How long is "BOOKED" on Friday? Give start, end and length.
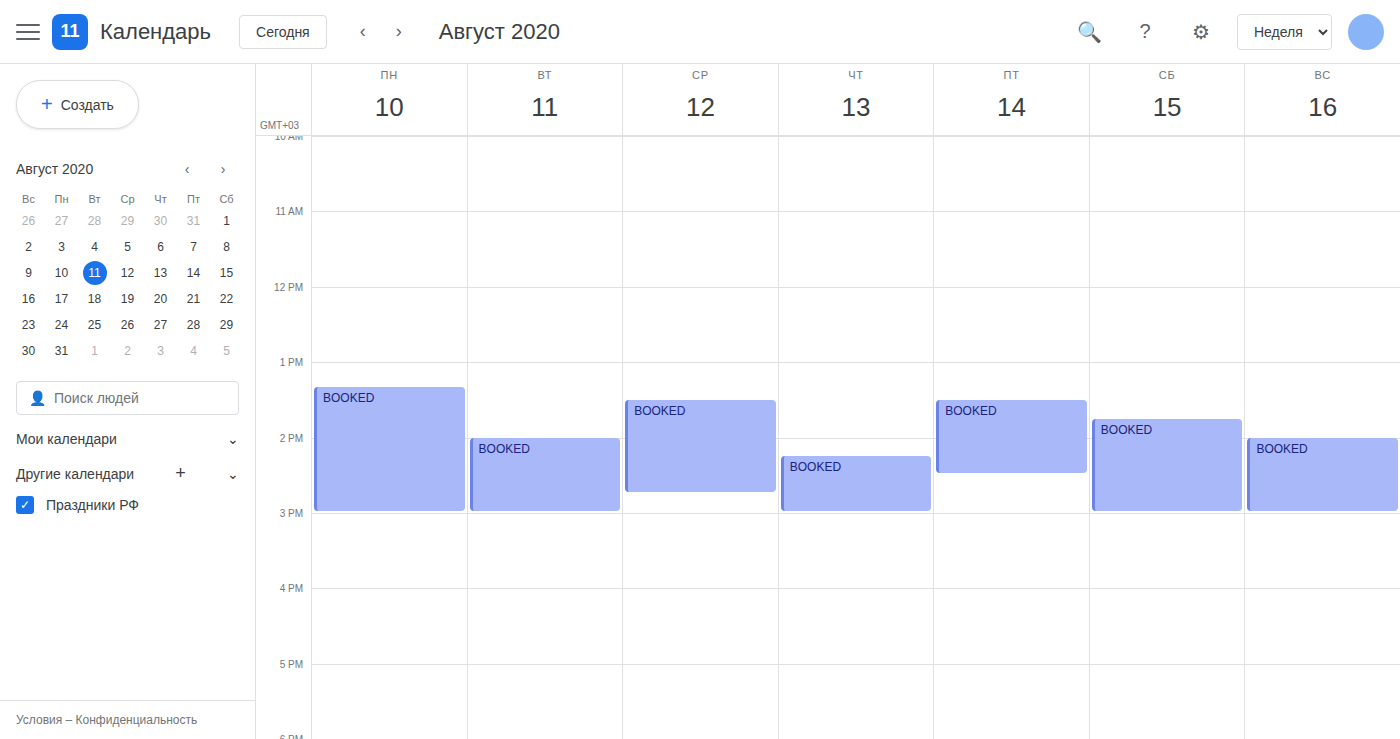
13:30 to 14:30, 1 hour